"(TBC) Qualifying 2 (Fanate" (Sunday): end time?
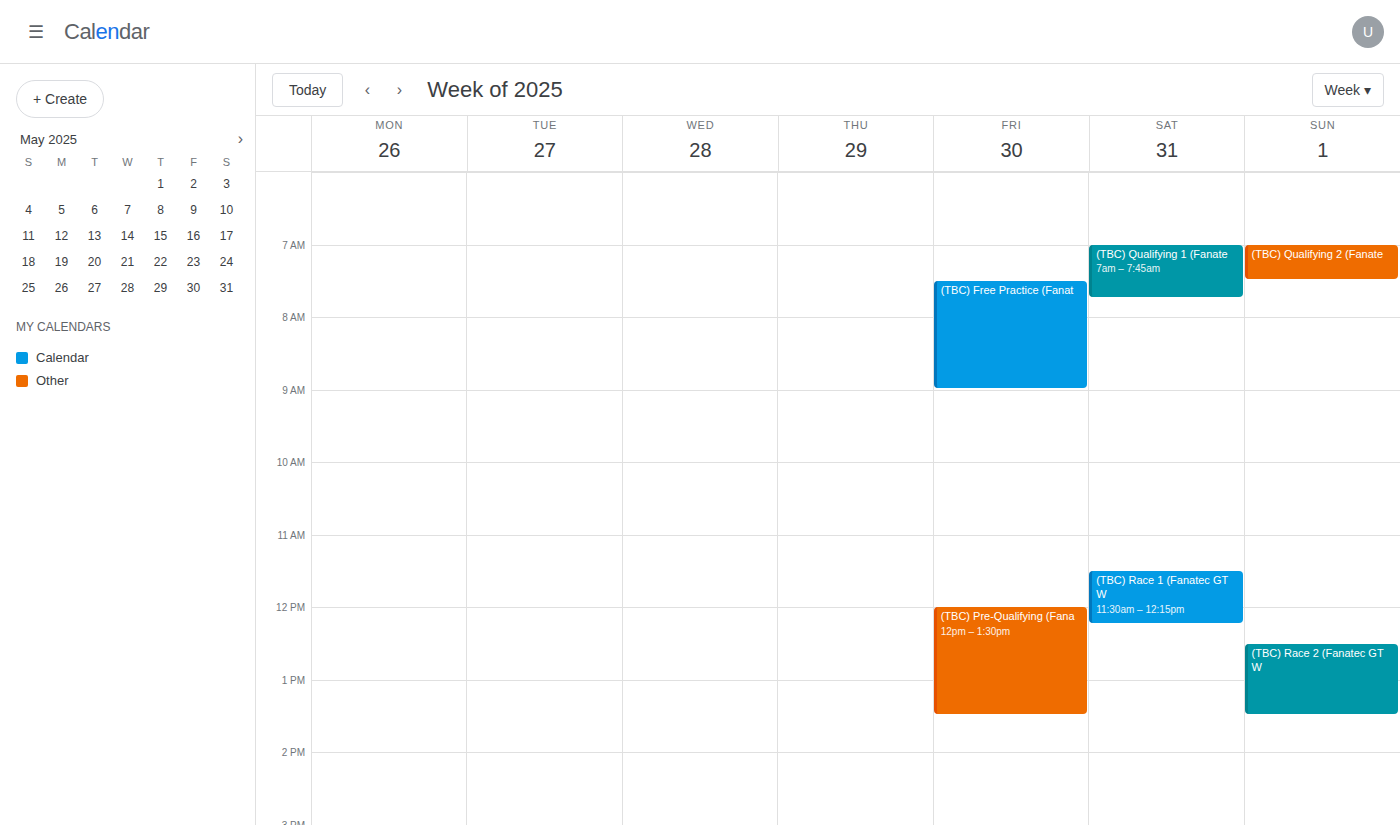
7:30 AM